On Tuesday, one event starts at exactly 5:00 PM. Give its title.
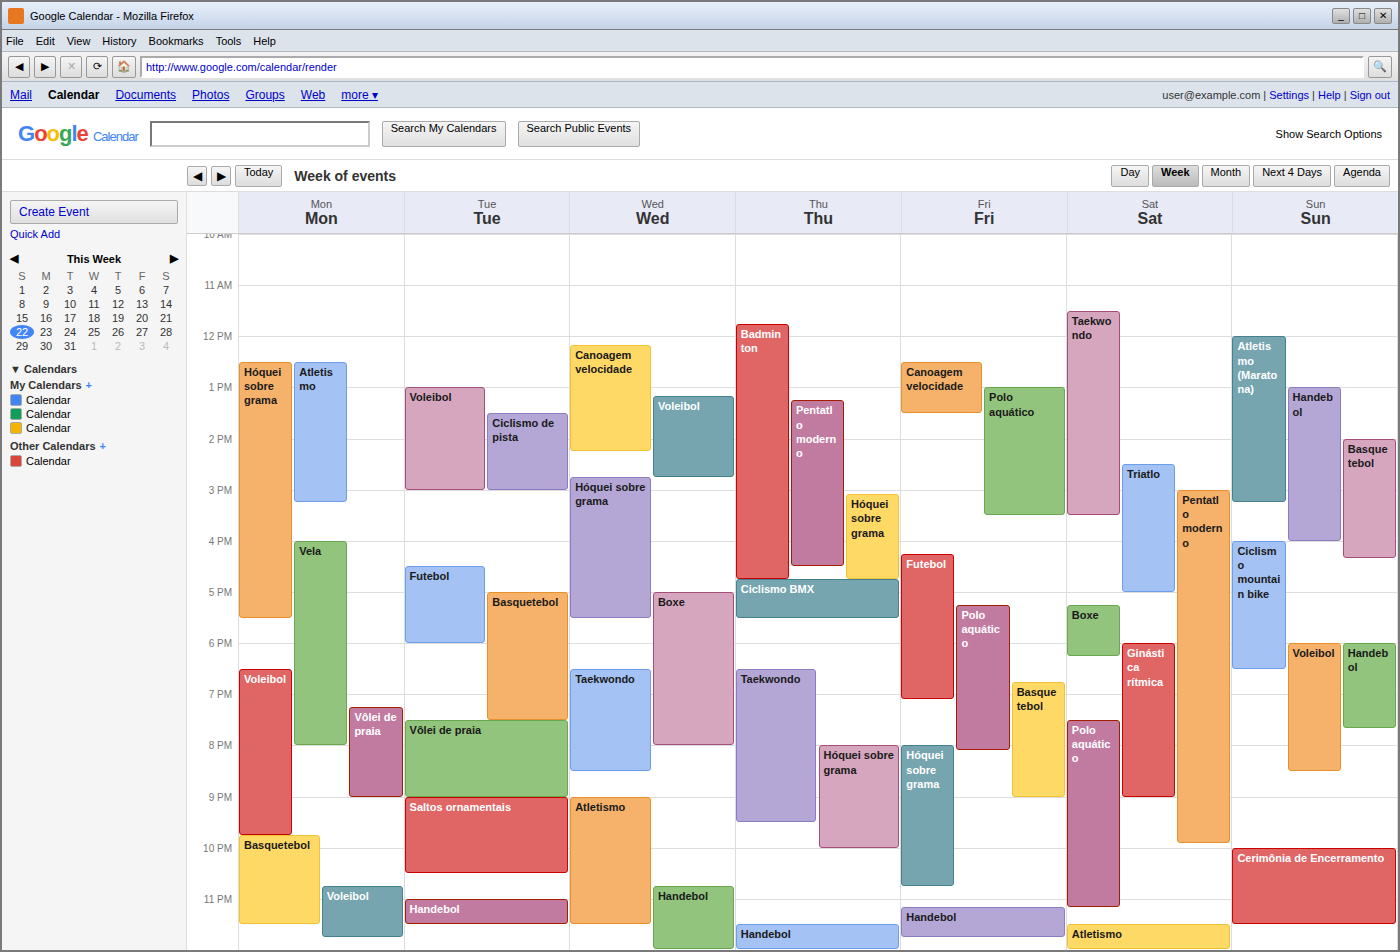
"Basquetebol"